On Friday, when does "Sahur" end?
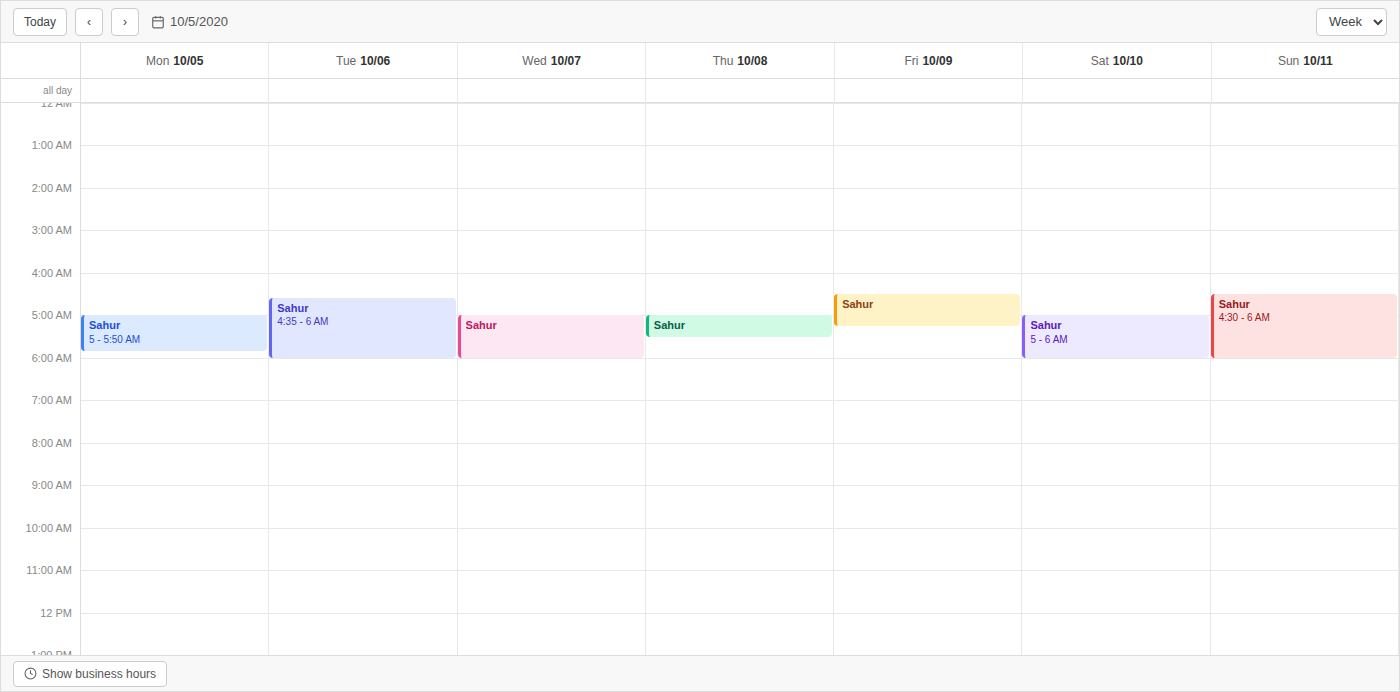
5:15 AM